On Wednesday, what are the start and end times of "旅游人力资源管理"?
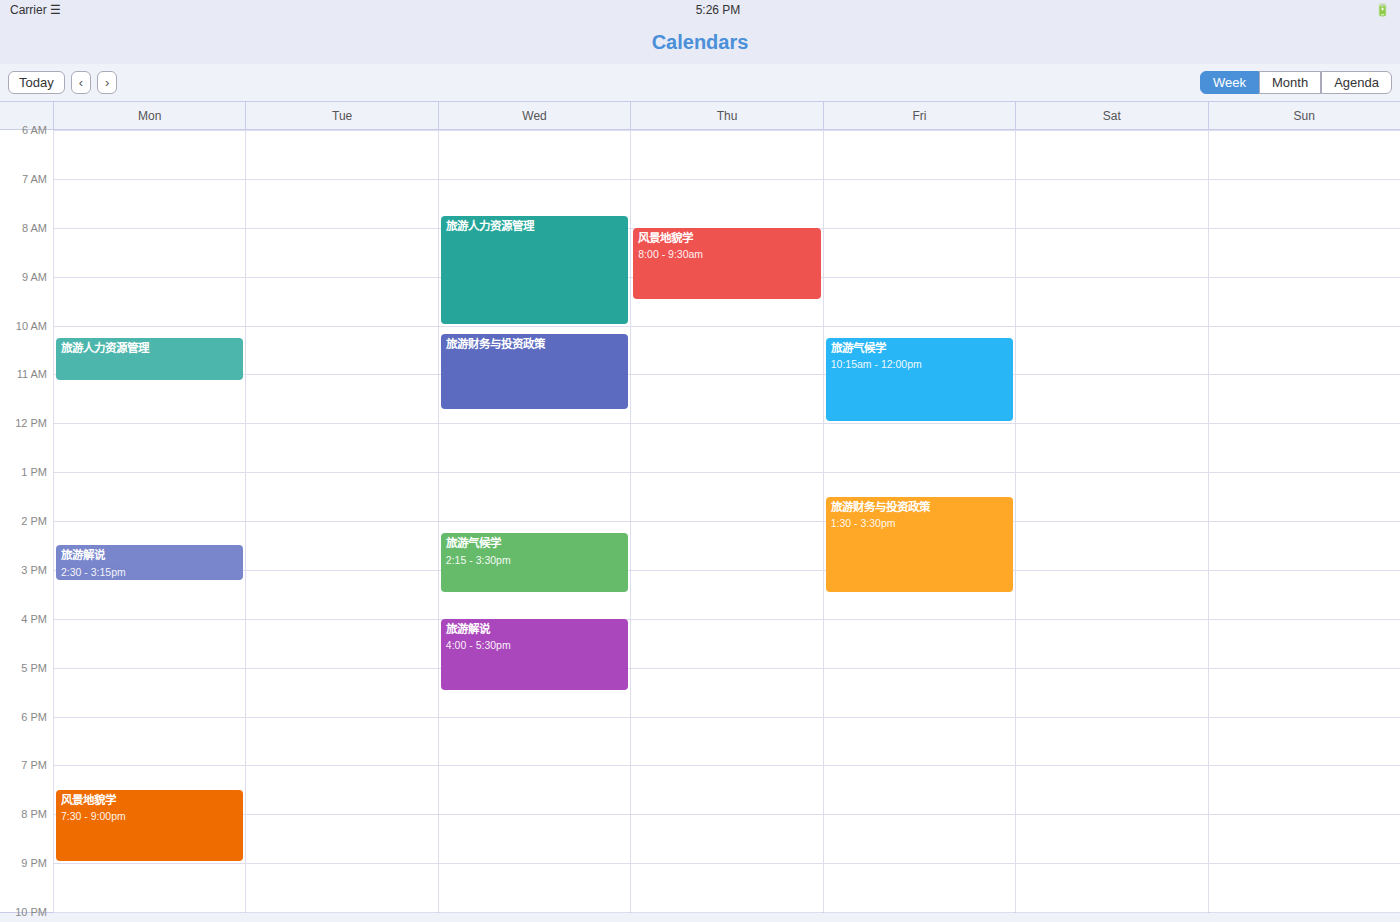
7:45 AM to 10:00 AM